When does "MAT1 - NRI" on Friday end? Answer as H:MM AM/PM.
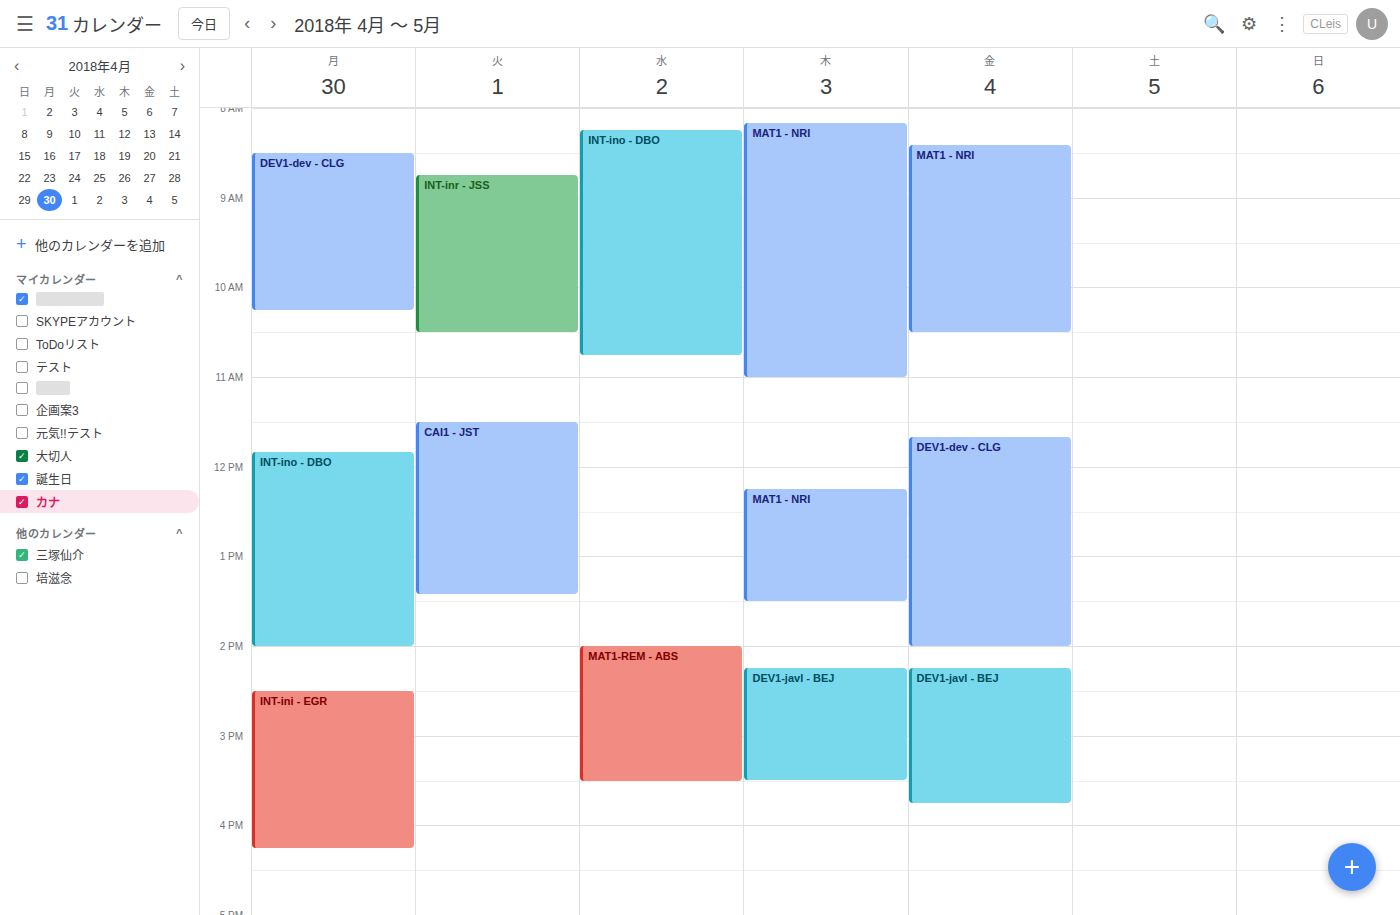
10:30 AM